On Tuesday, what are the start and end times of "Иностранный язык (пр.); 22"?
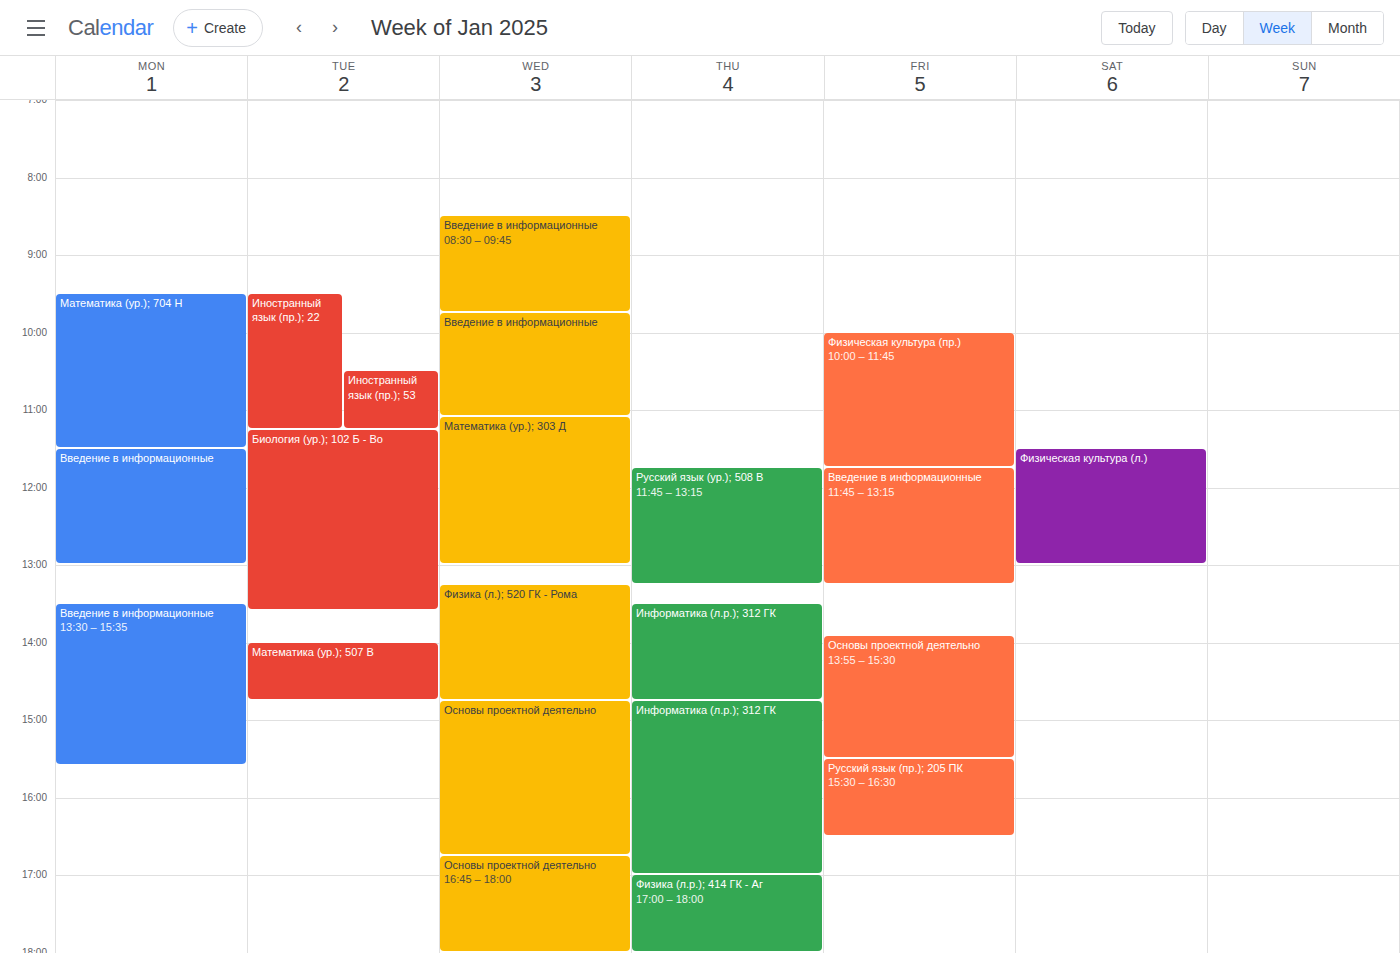
9:30 AM to 11:15 AM